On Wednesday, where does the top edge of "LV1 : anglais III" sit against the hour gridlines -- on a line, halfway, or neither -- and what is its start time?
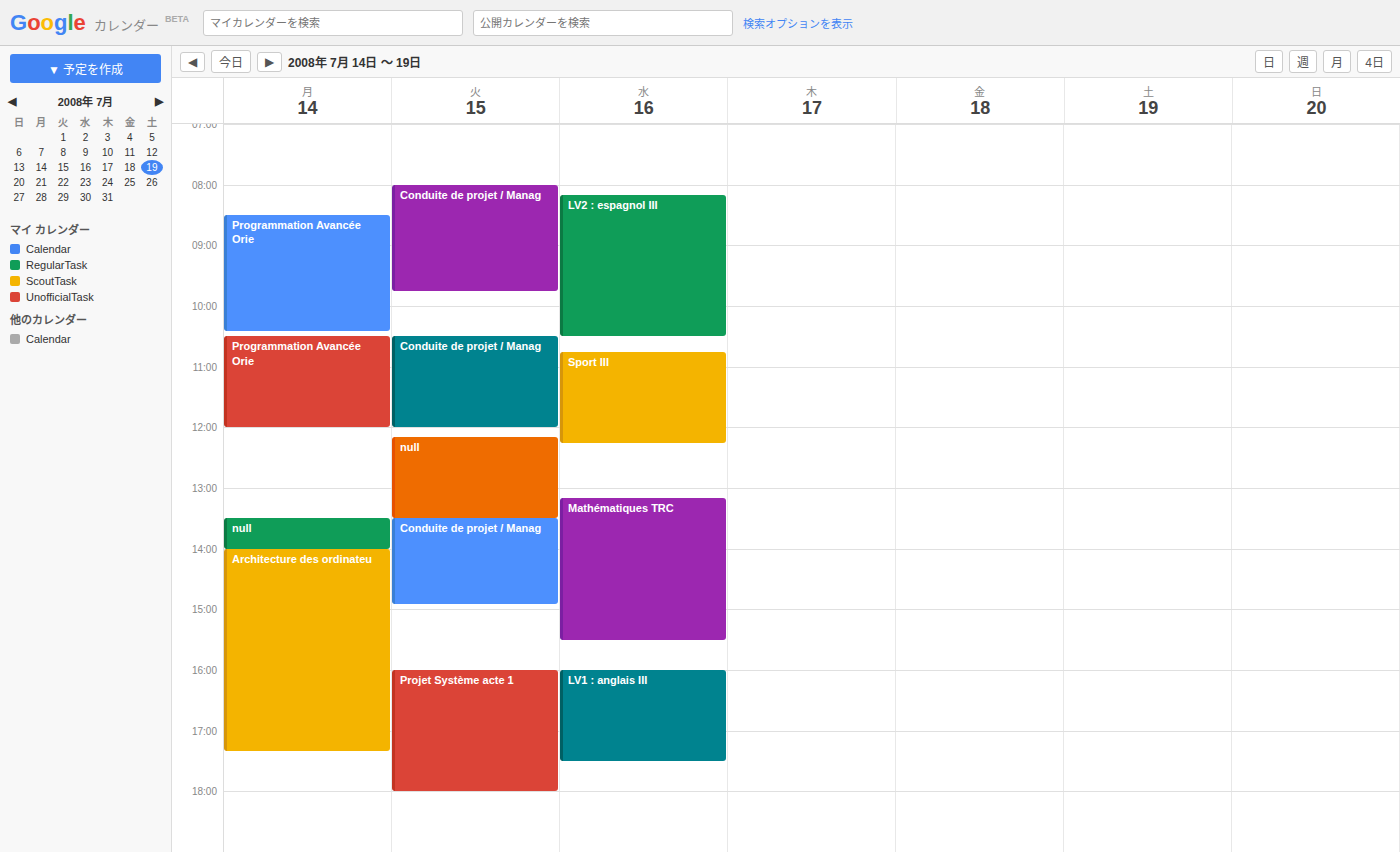
4:00 PM -- exactly on the 4 PM line.